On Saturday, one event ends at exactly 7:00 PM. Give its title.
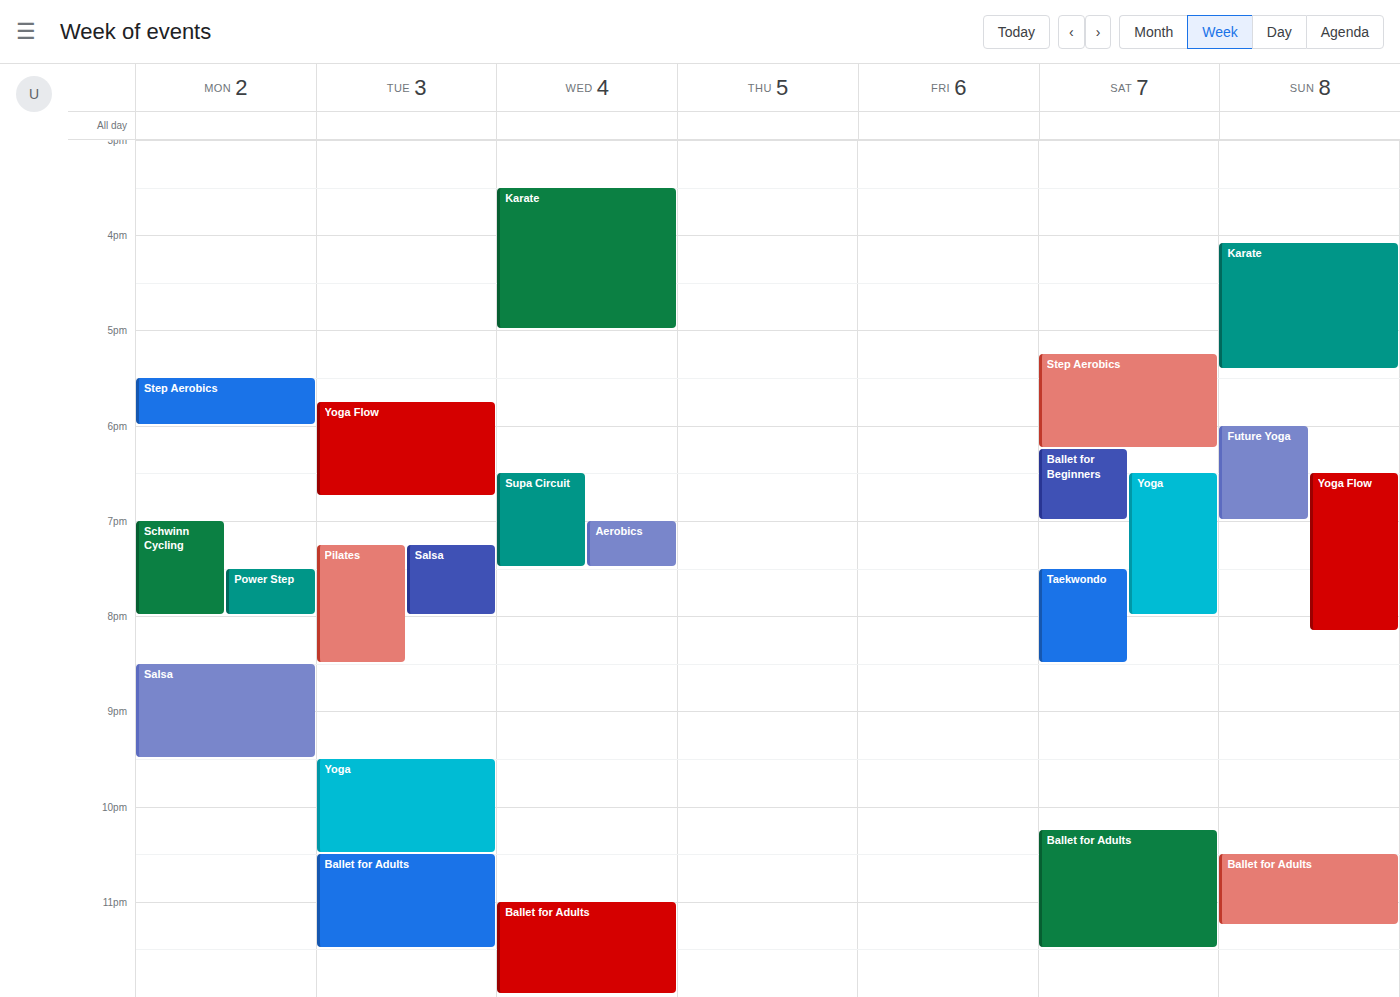
"Ballet for Beginners"